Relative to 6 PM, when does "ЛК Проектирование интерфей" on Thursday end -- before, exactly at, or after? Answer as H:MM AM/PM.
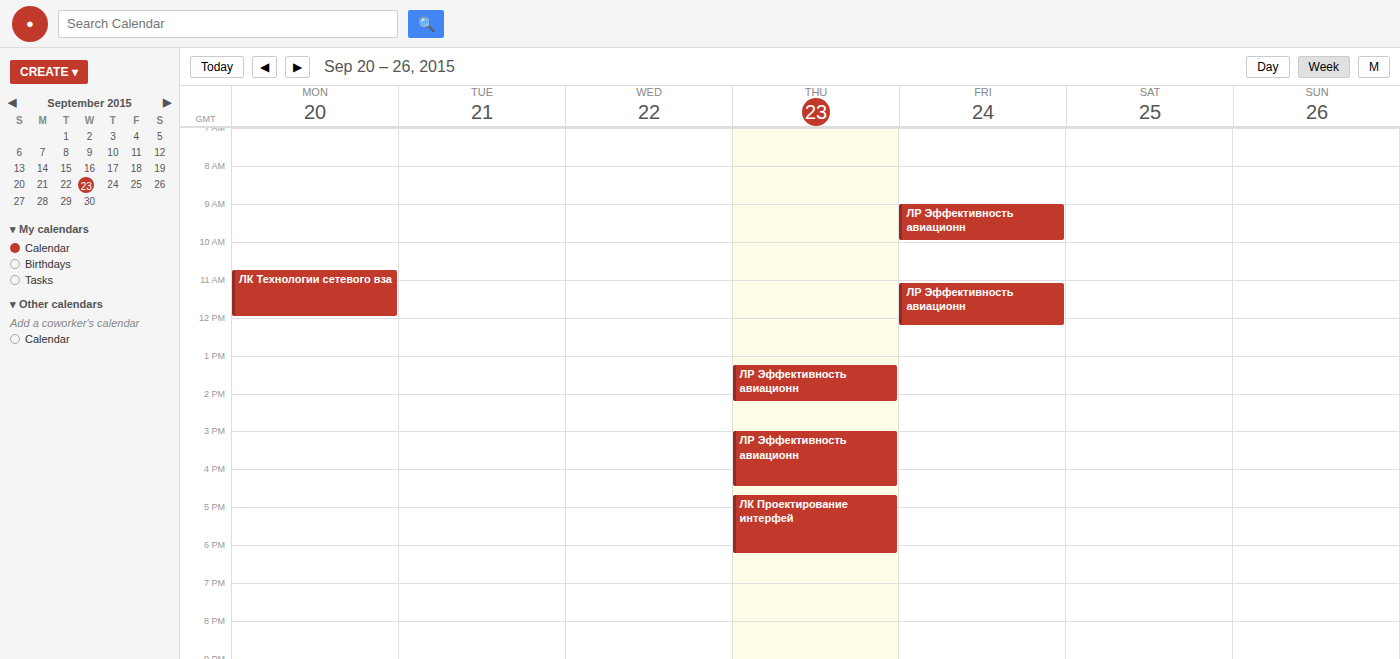
6:15 PM -- after 6 PM, 15 minutes below the 6 PM line.